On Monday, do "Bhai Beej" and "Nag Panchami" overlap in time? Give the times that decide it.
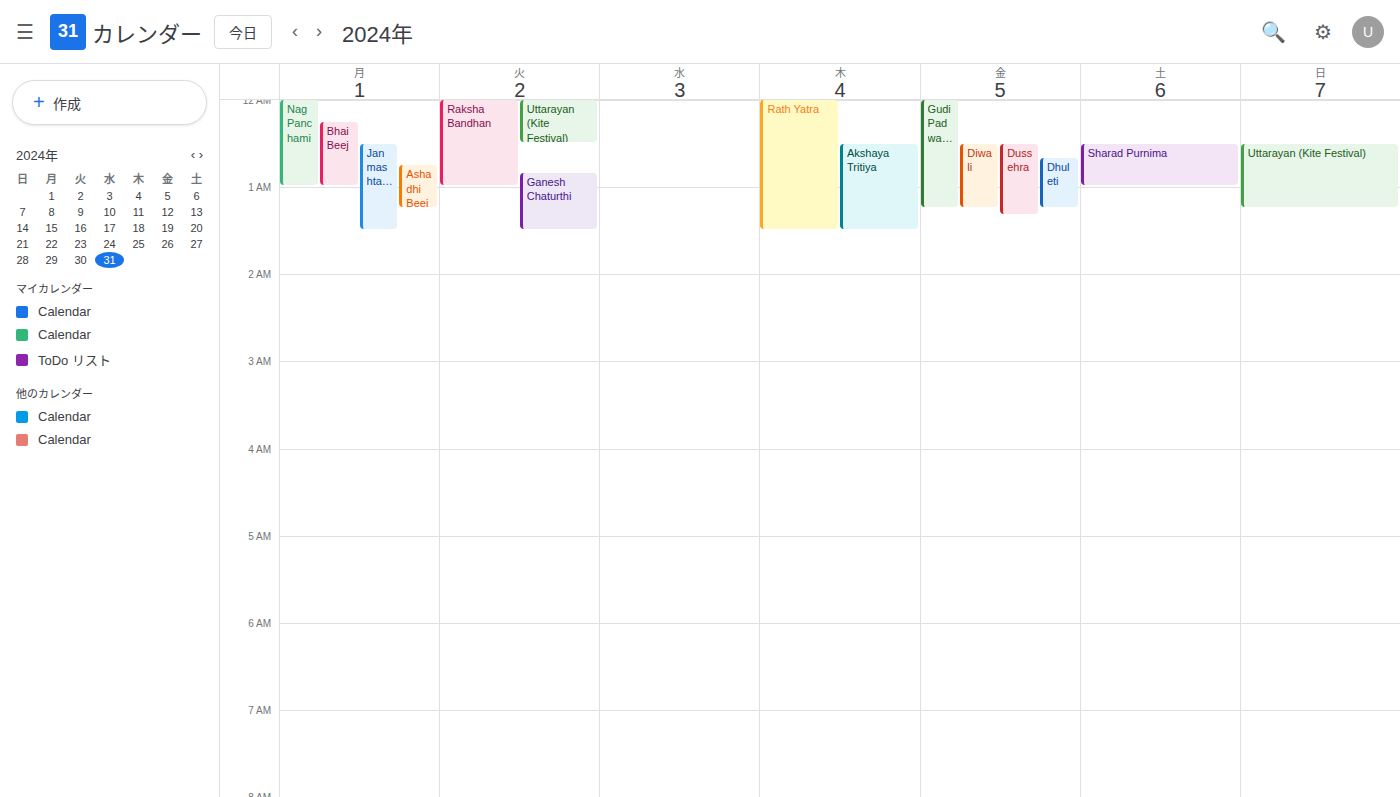
"Bhai Beej" runs 12:15 AM to 1:00 AM, inside "Nag Panchami" -- they overlap.